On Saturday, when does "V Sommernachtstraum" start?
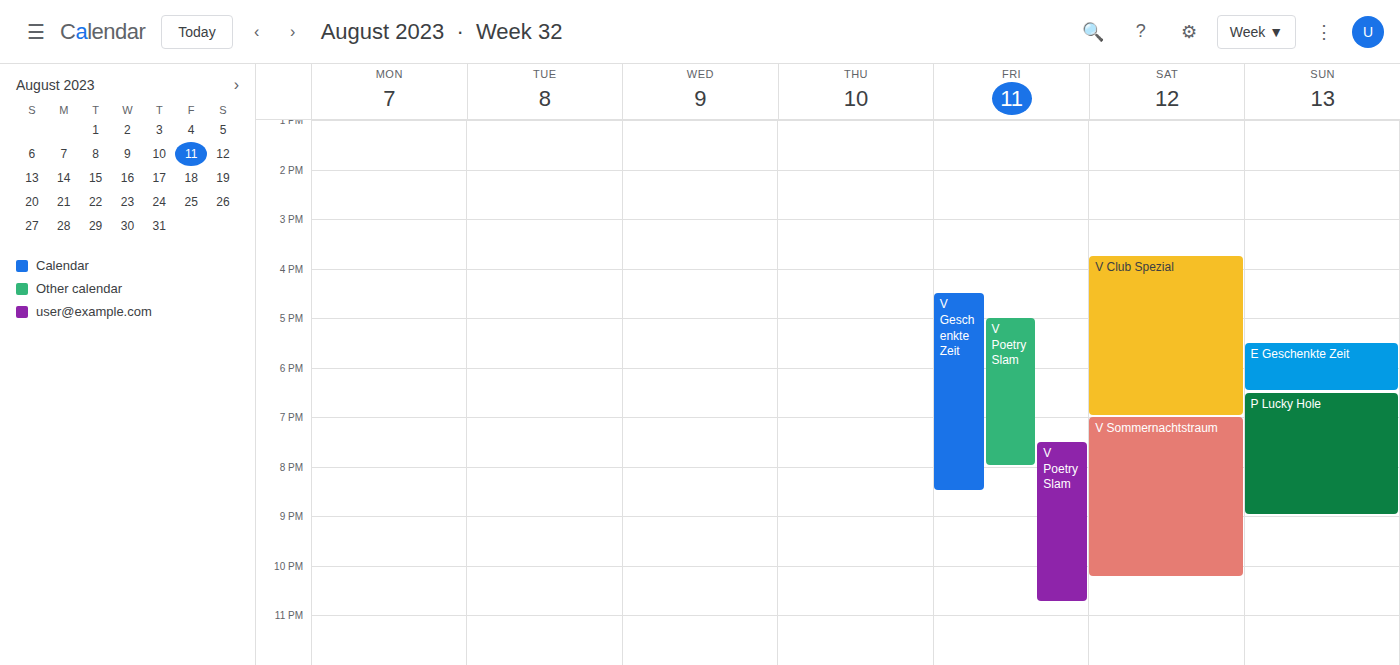
7:00 PM